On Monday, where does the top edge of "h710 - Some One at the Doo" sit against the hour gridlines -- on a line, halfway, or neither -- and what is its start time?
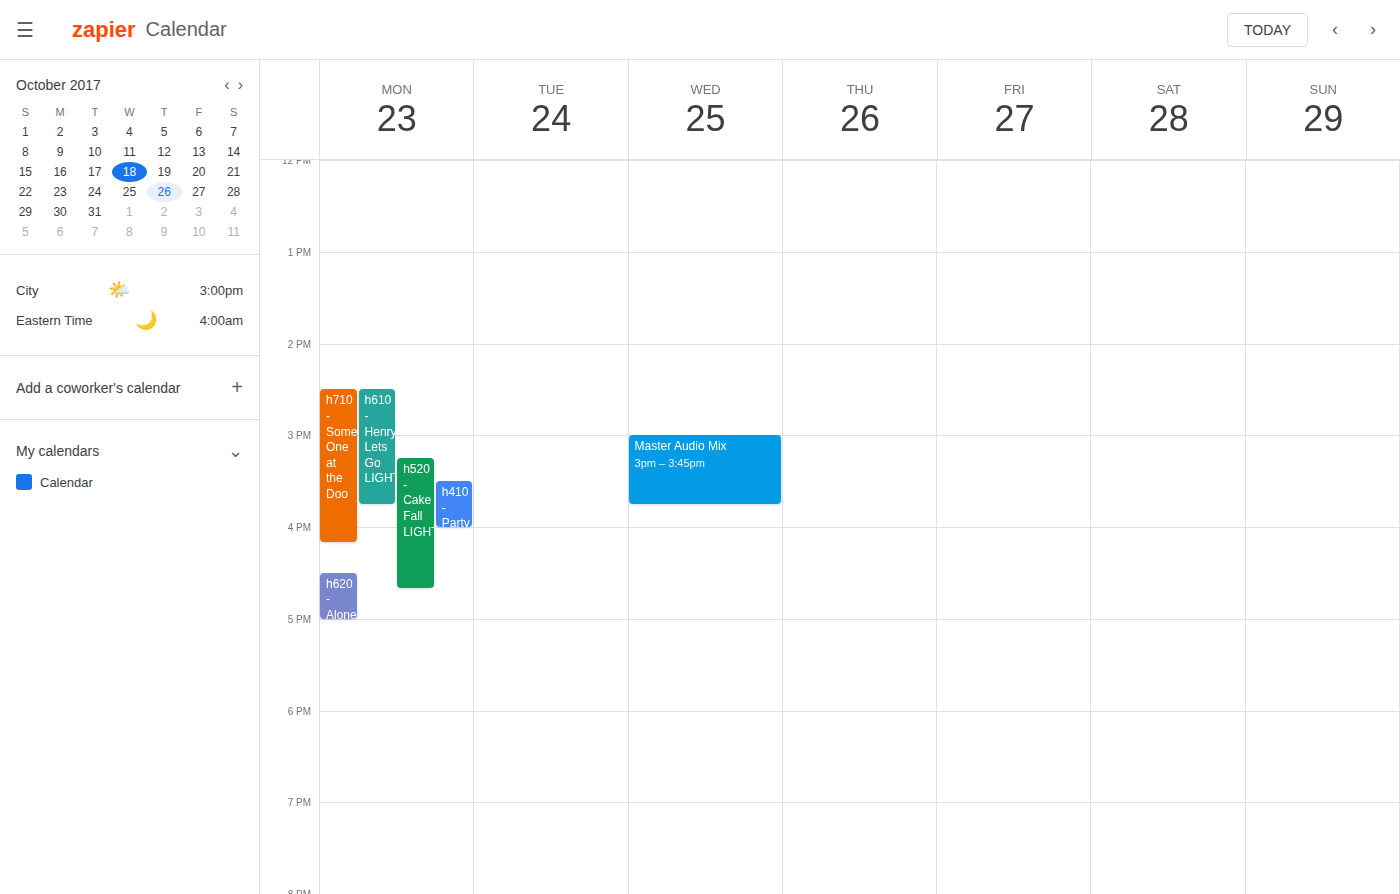
2:30 PM -- halfway between the 2 PM and 3 PM lines.